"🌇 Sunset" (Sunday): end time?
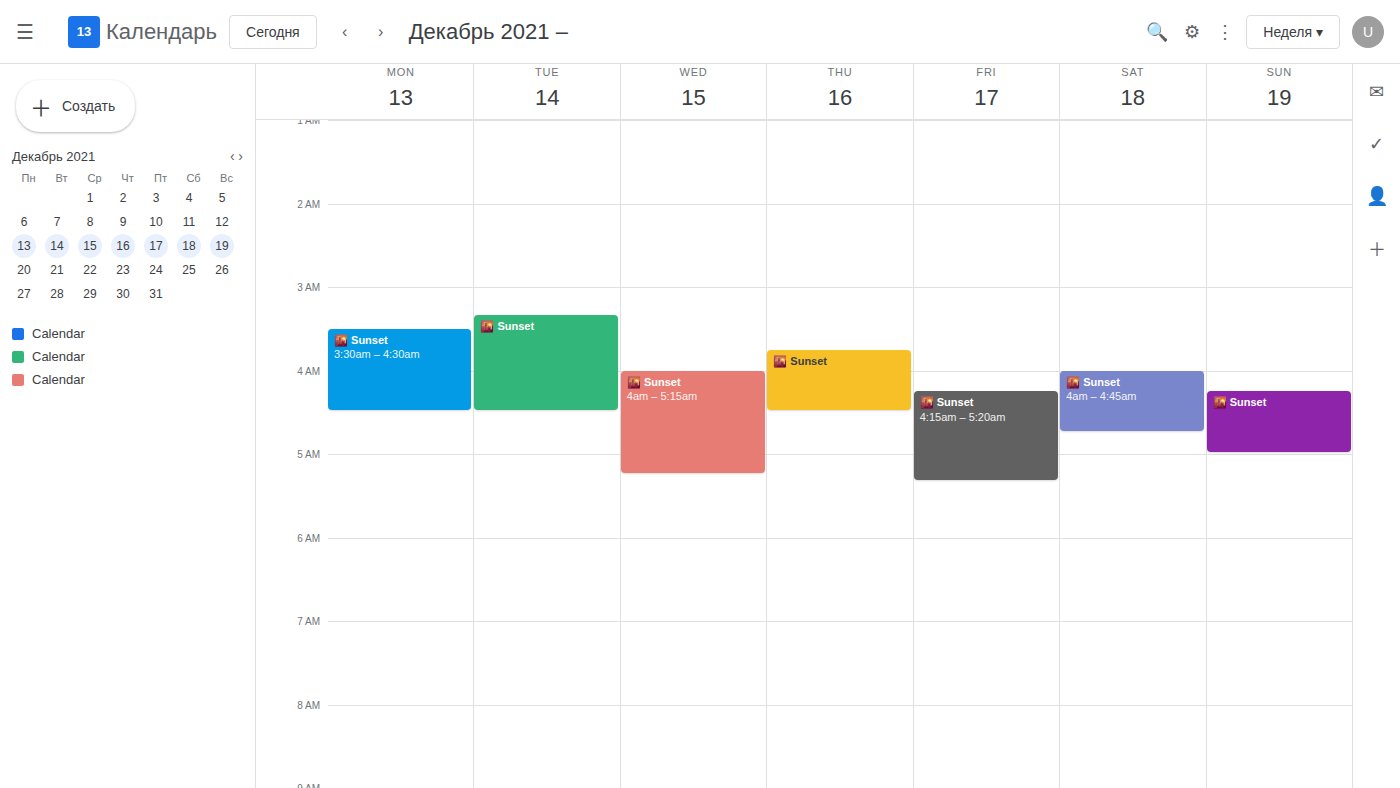
5:00 AM